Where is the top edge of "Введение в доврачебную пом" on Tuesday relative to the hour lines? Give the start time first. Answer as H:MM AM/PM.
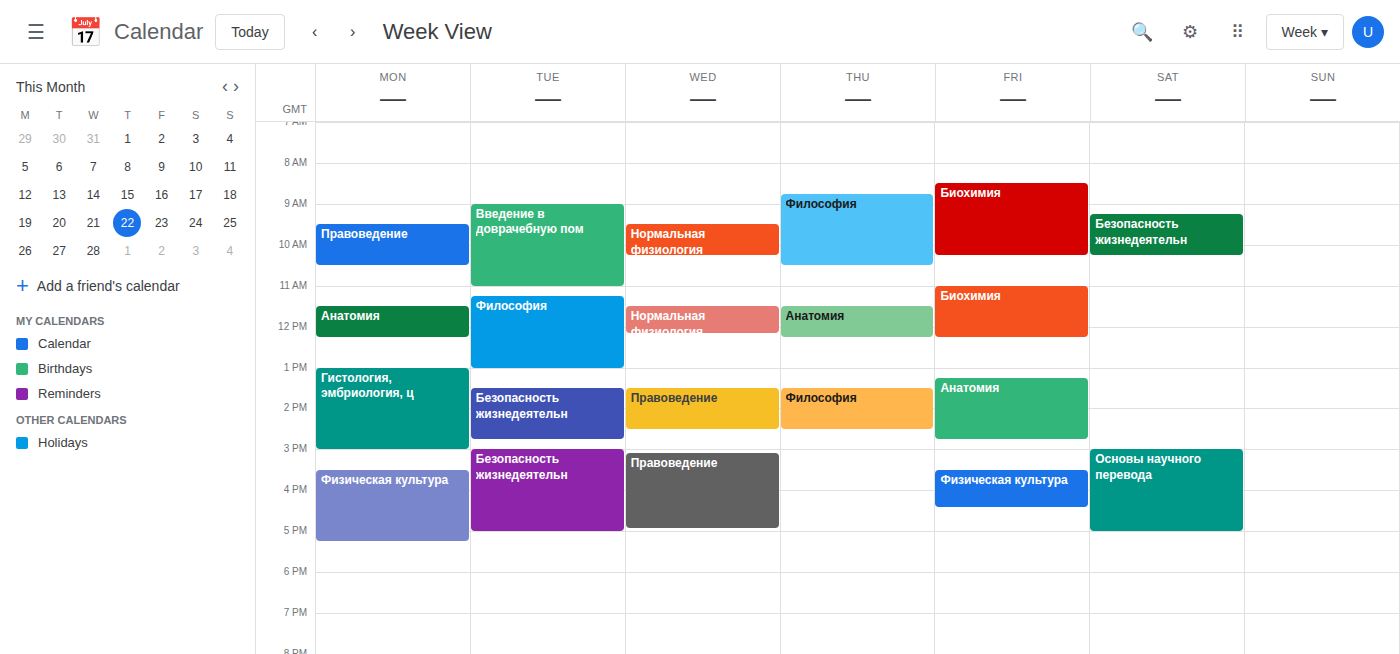
9:00 AM -- exactly on the 9 AM line.